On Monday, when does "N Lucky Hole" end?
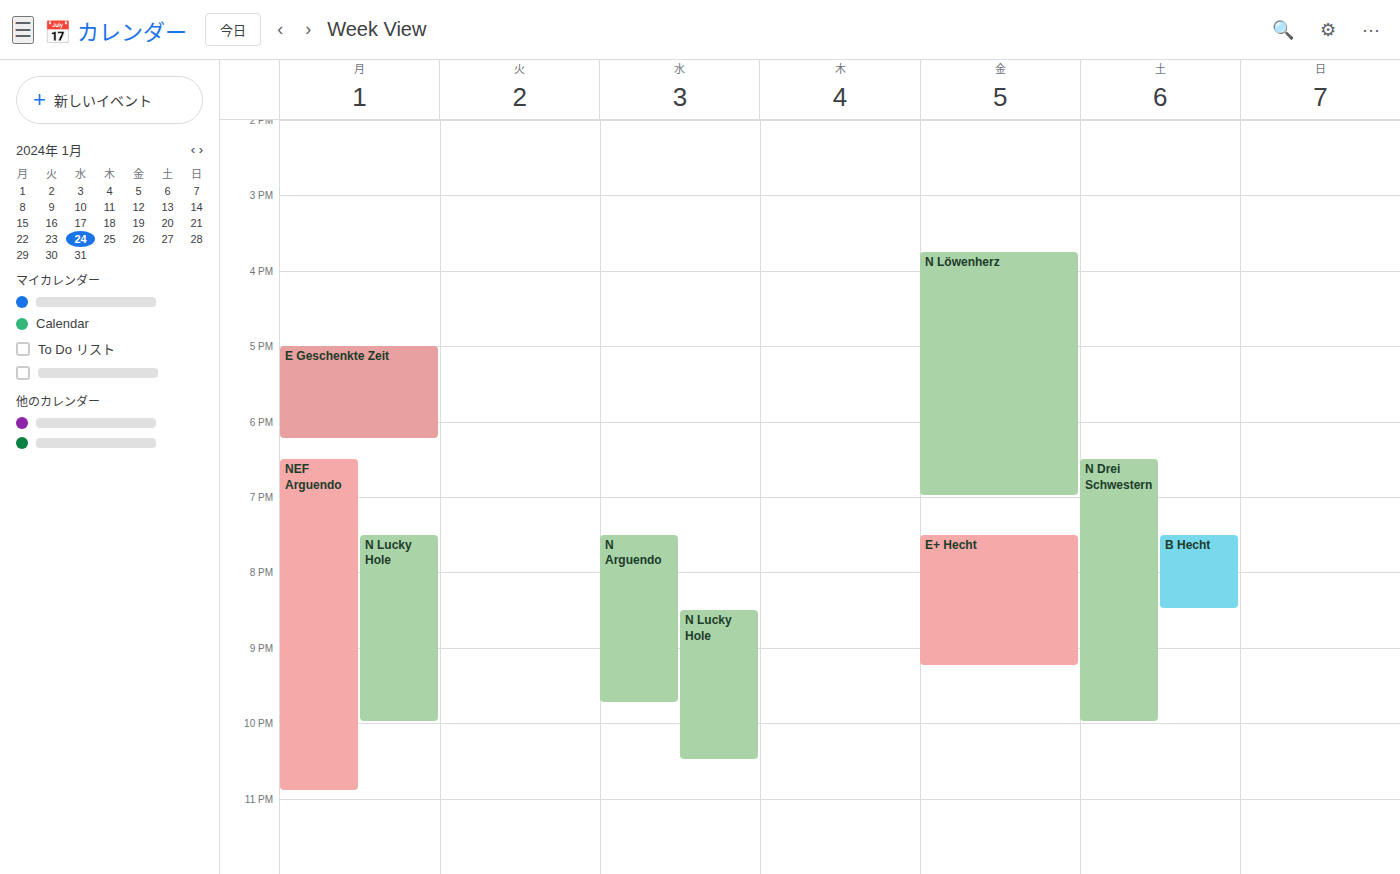
10:00 PM